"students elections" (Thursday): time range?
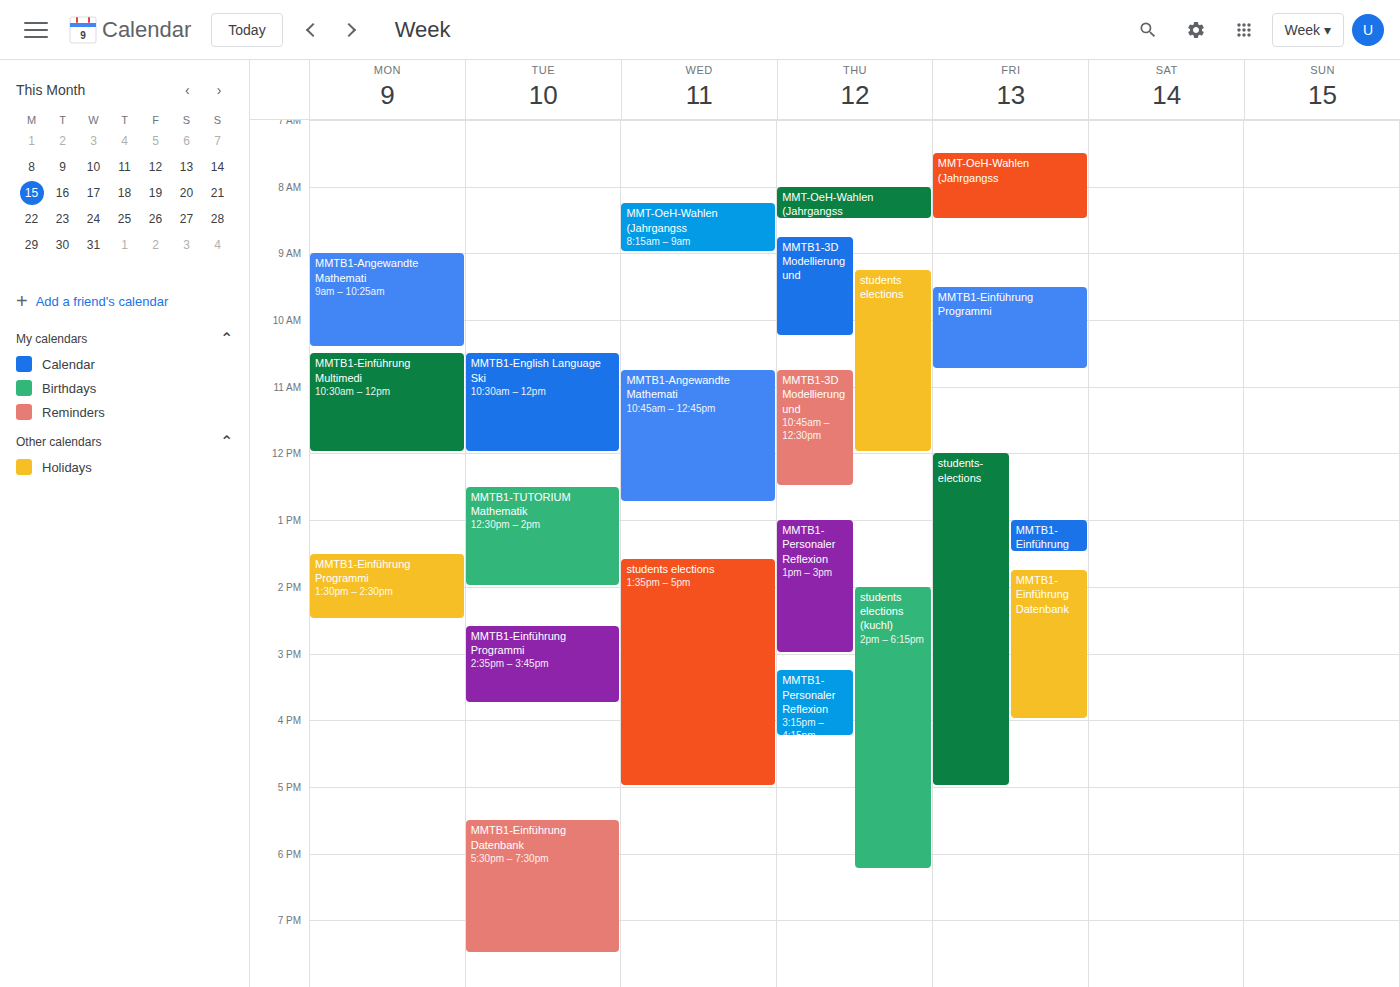
9:15 AM to 12:00 PM